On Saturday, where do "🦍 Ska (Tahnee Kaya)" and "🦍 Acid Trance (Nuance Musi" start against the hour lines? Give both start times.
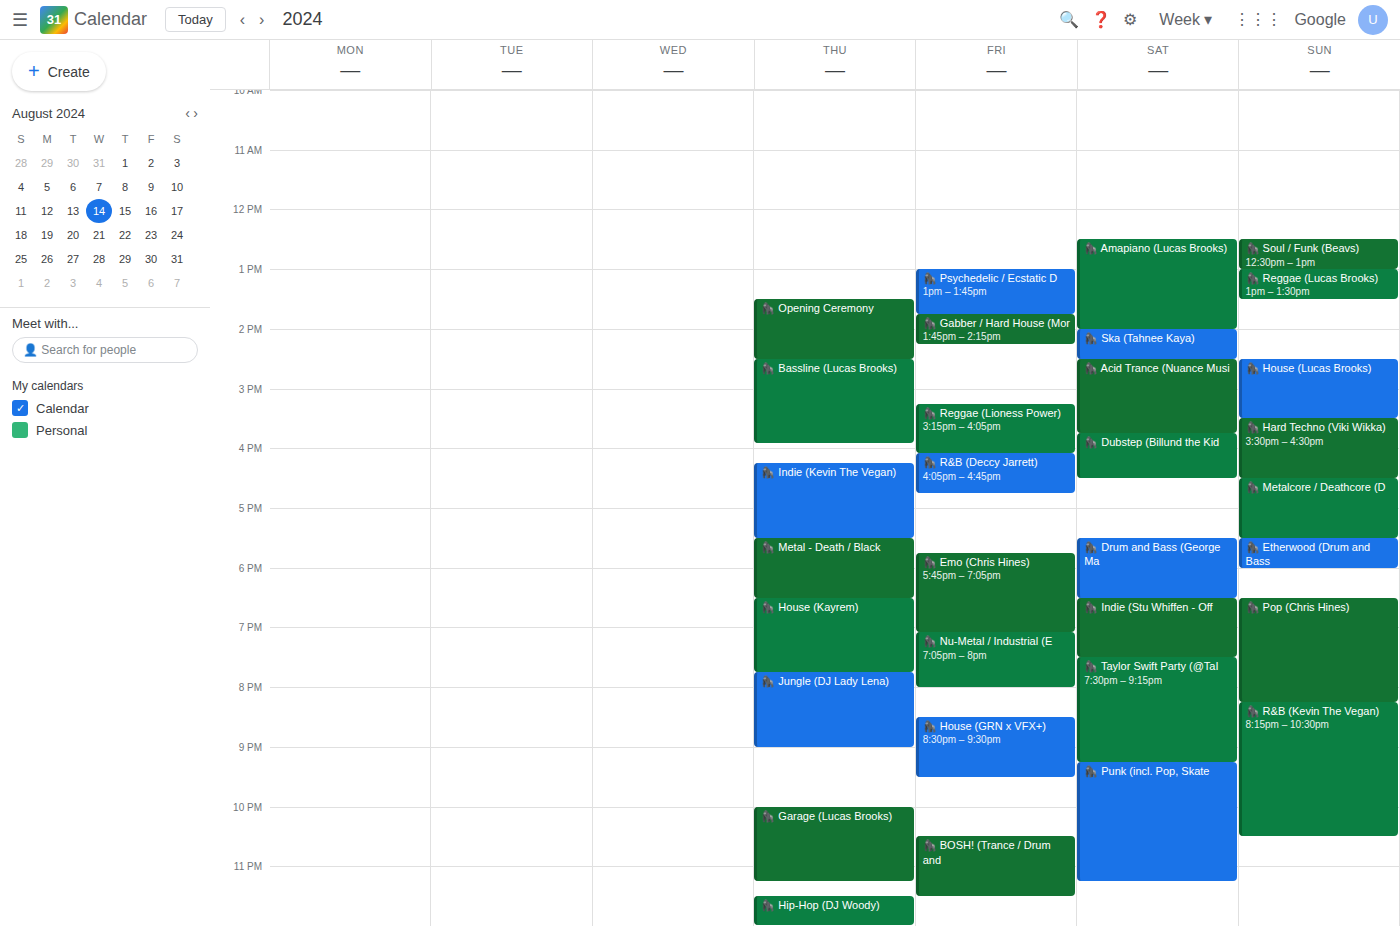
"🦍 Ska (Tahnee Kaya)": 2:00 PM, exactly on the 2 PM line. "🦍 Acid Trance (Nuance Musi": 2:30 PM, halfway between the 2 PM and 3 PM lines.